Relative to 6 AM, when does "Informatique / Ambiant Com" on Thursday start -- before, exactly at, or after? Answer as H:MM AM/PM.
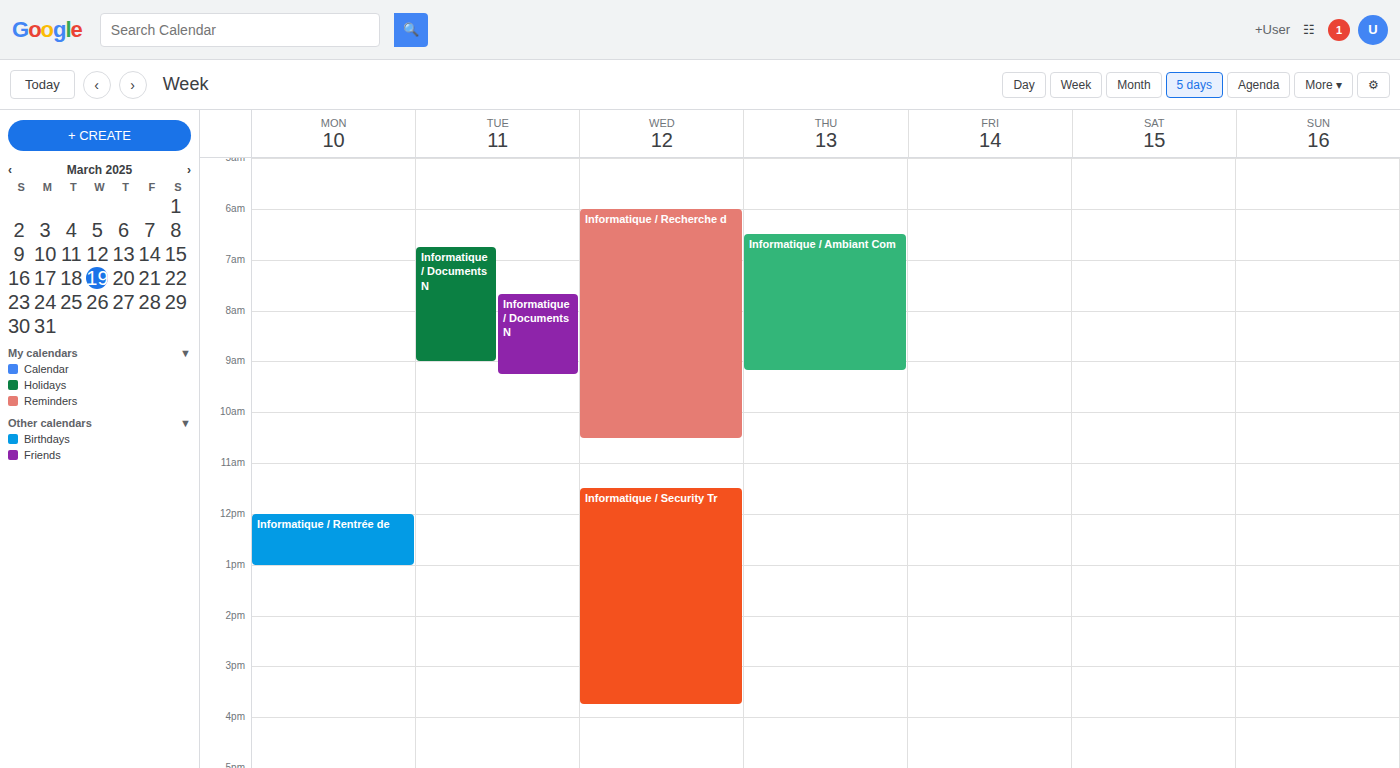
6:30 AM -- after 6 AM, 30 minutes below the 6 AM line.